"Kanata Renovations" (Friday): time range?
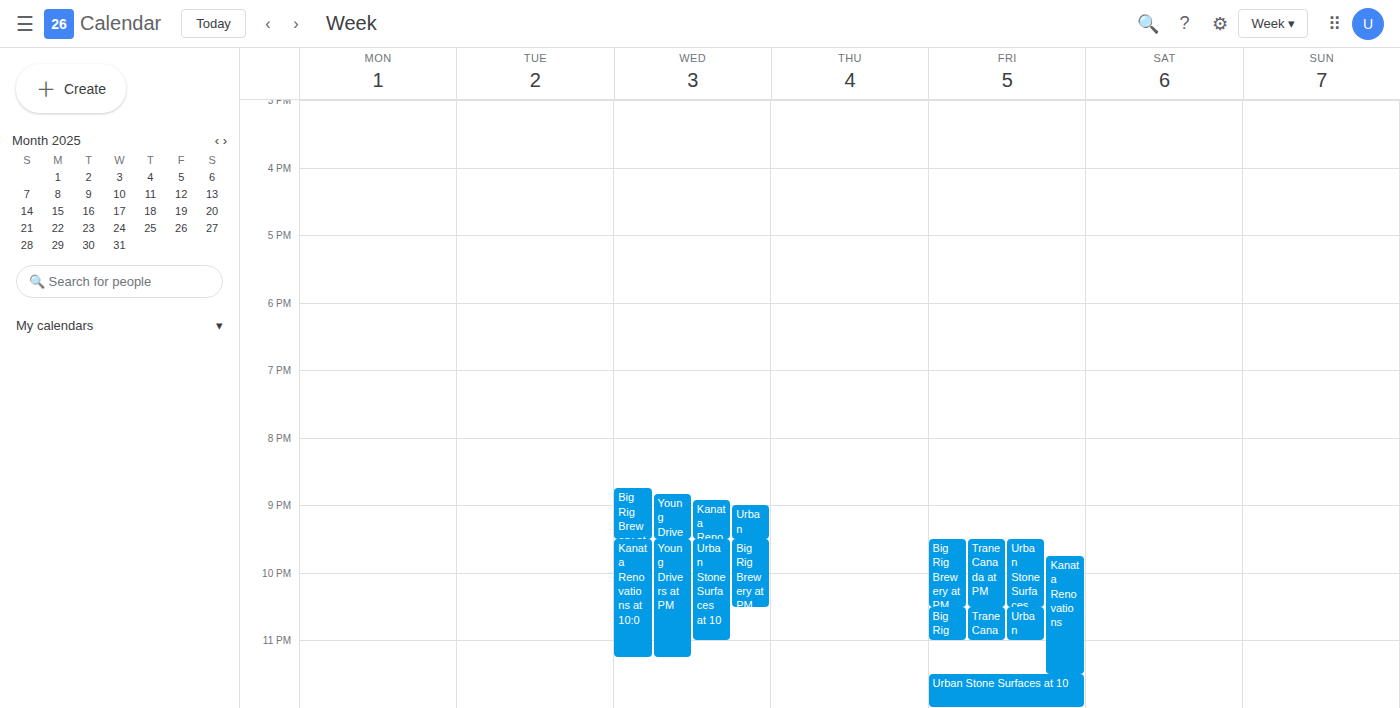
9:45 PM to 11:30 PM